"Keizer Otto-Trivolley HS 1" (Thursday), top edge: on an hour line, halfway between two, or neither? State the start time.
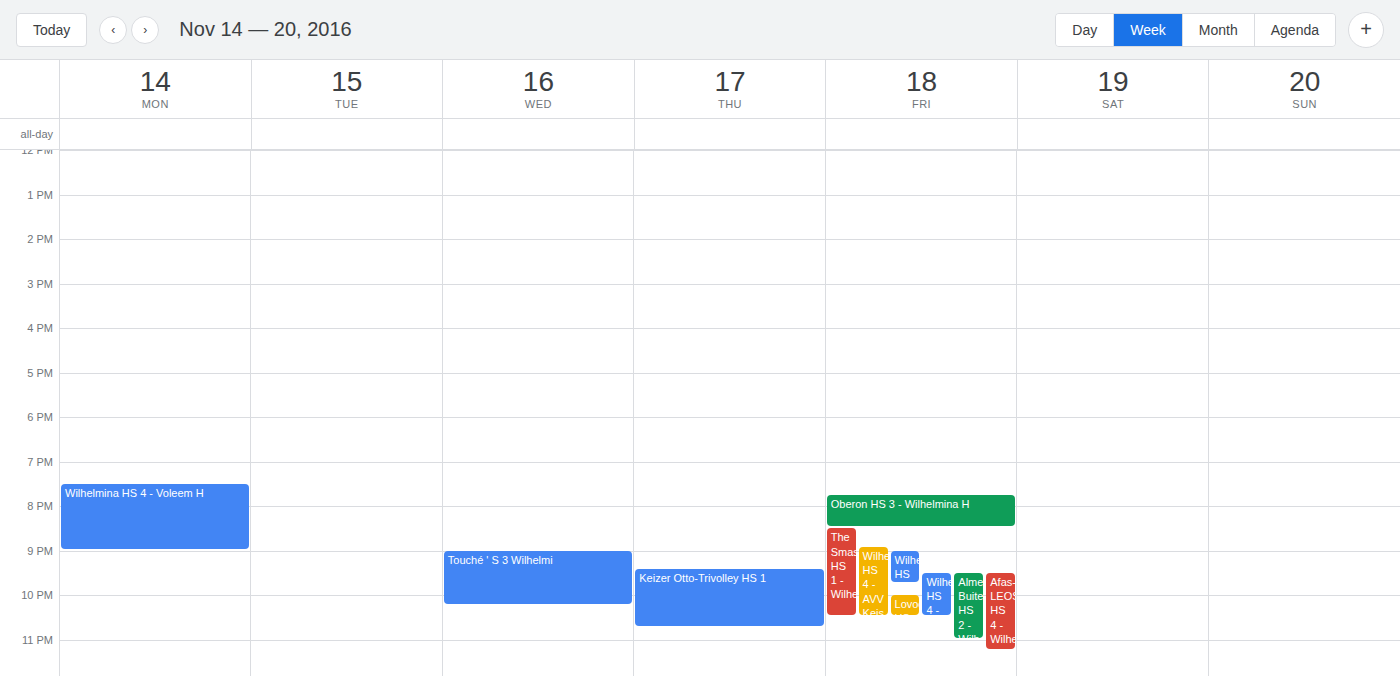
9:25 PM -- neither: 25 minutes below the 9 PM line and 35 minutes above the 10 PM line.